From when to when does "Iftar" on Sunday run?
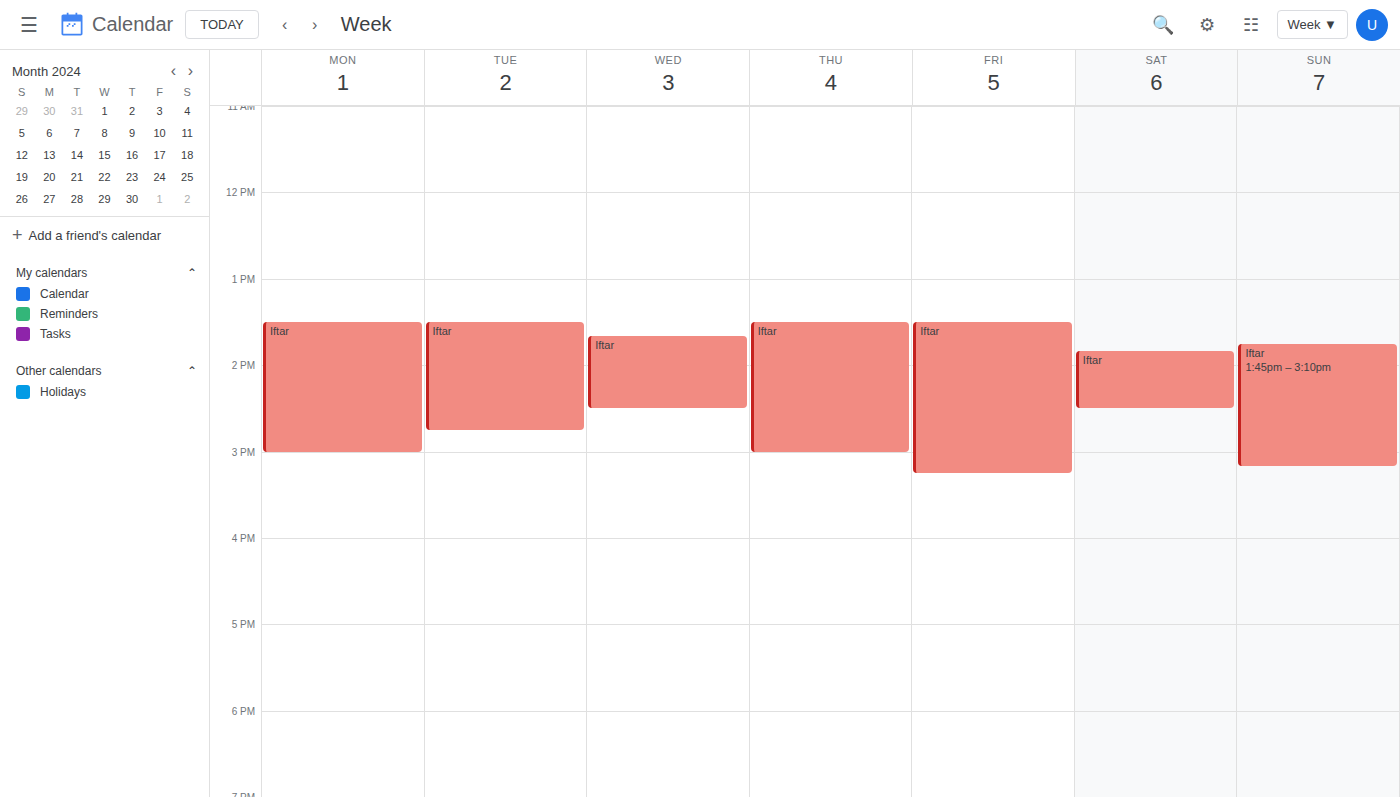
1:45 PM to 3:10 PM